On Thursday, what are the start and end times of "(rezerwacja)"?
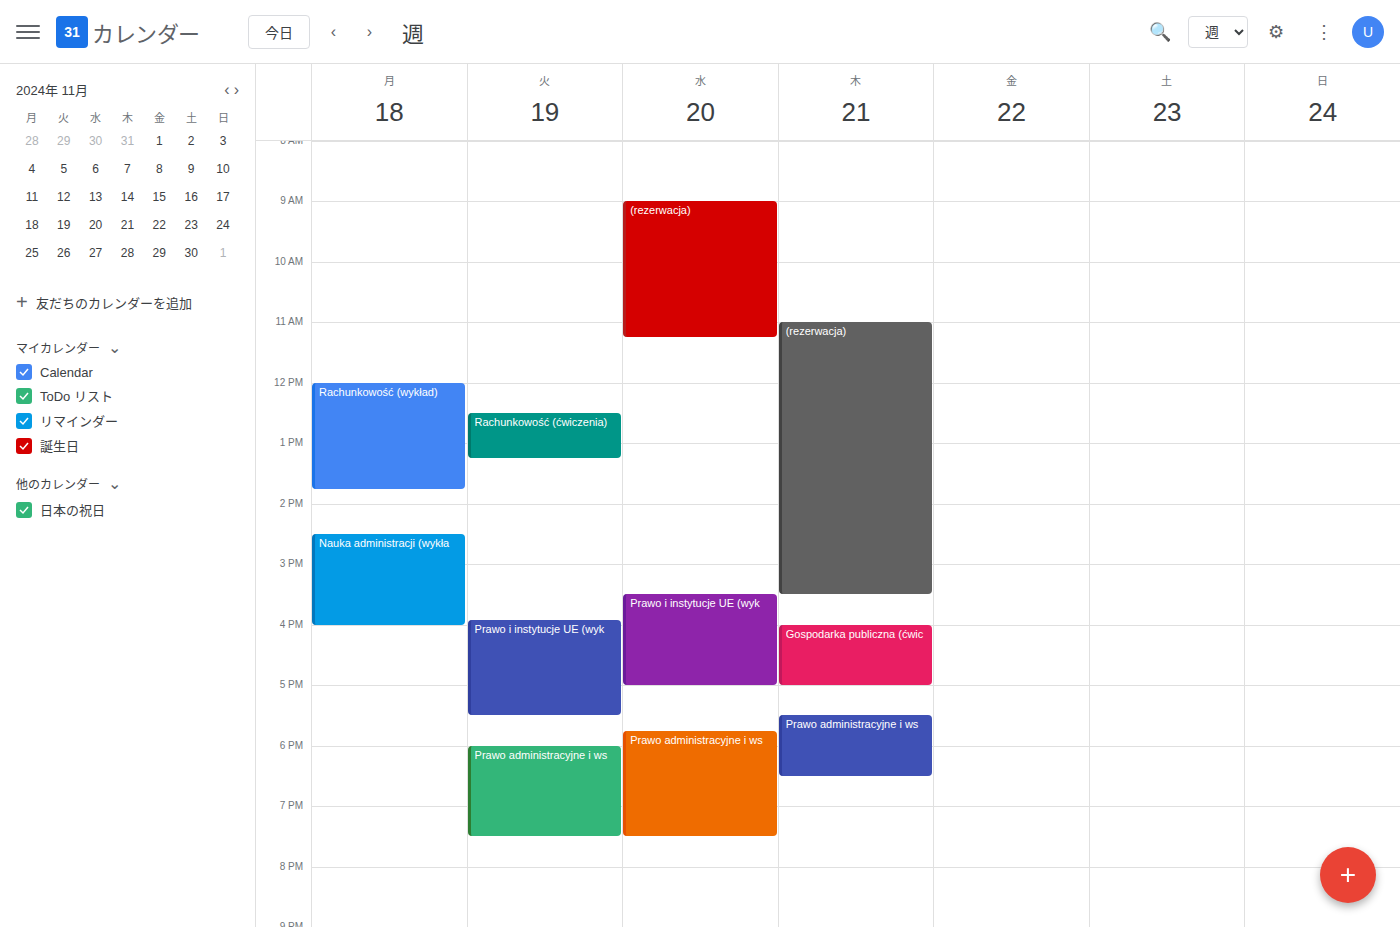
11:00 AM to 3:30 PM